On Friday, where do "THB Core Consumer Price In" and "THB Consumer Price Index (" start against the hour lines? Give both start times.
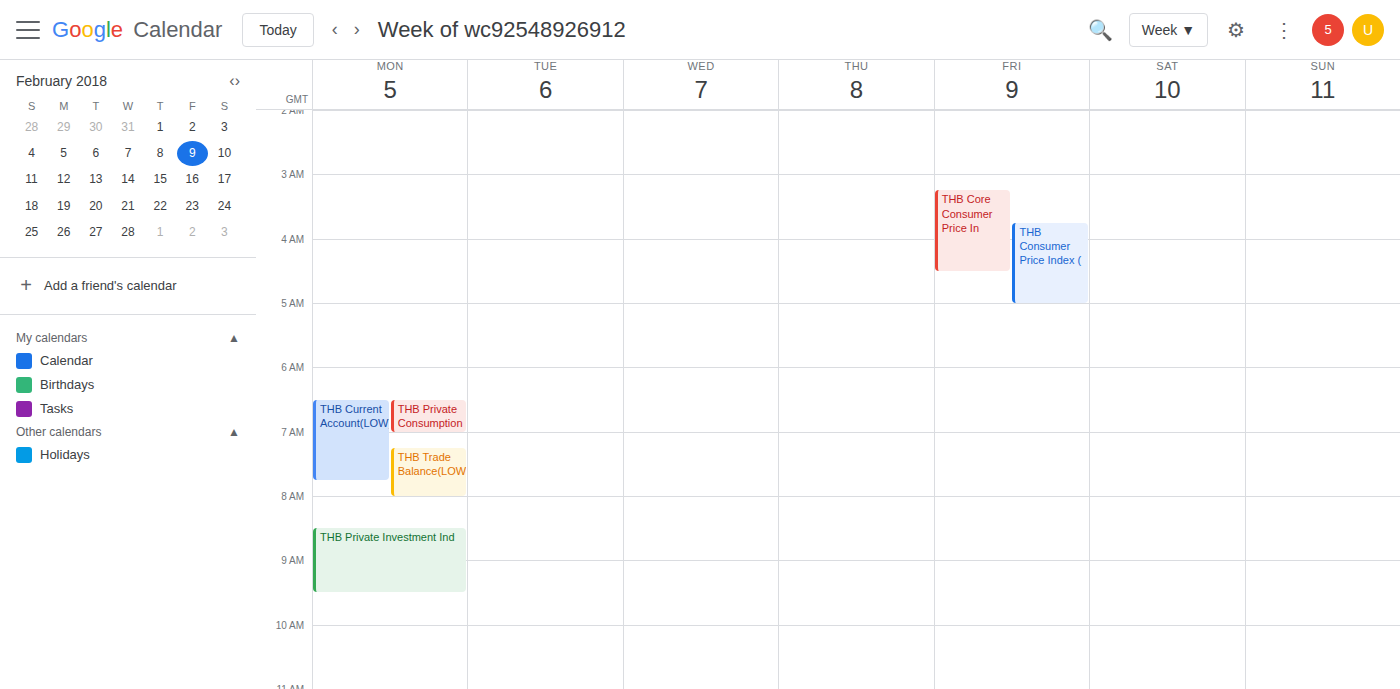
"THB Core Consumer Price In": 03:15, neither: a quarter of the way from the 03:00 line to the 04:00 line. "THB Consumer Price Index (": 03:45, neither: three quarters of the way from the 03:00 line to the 04:00 line.